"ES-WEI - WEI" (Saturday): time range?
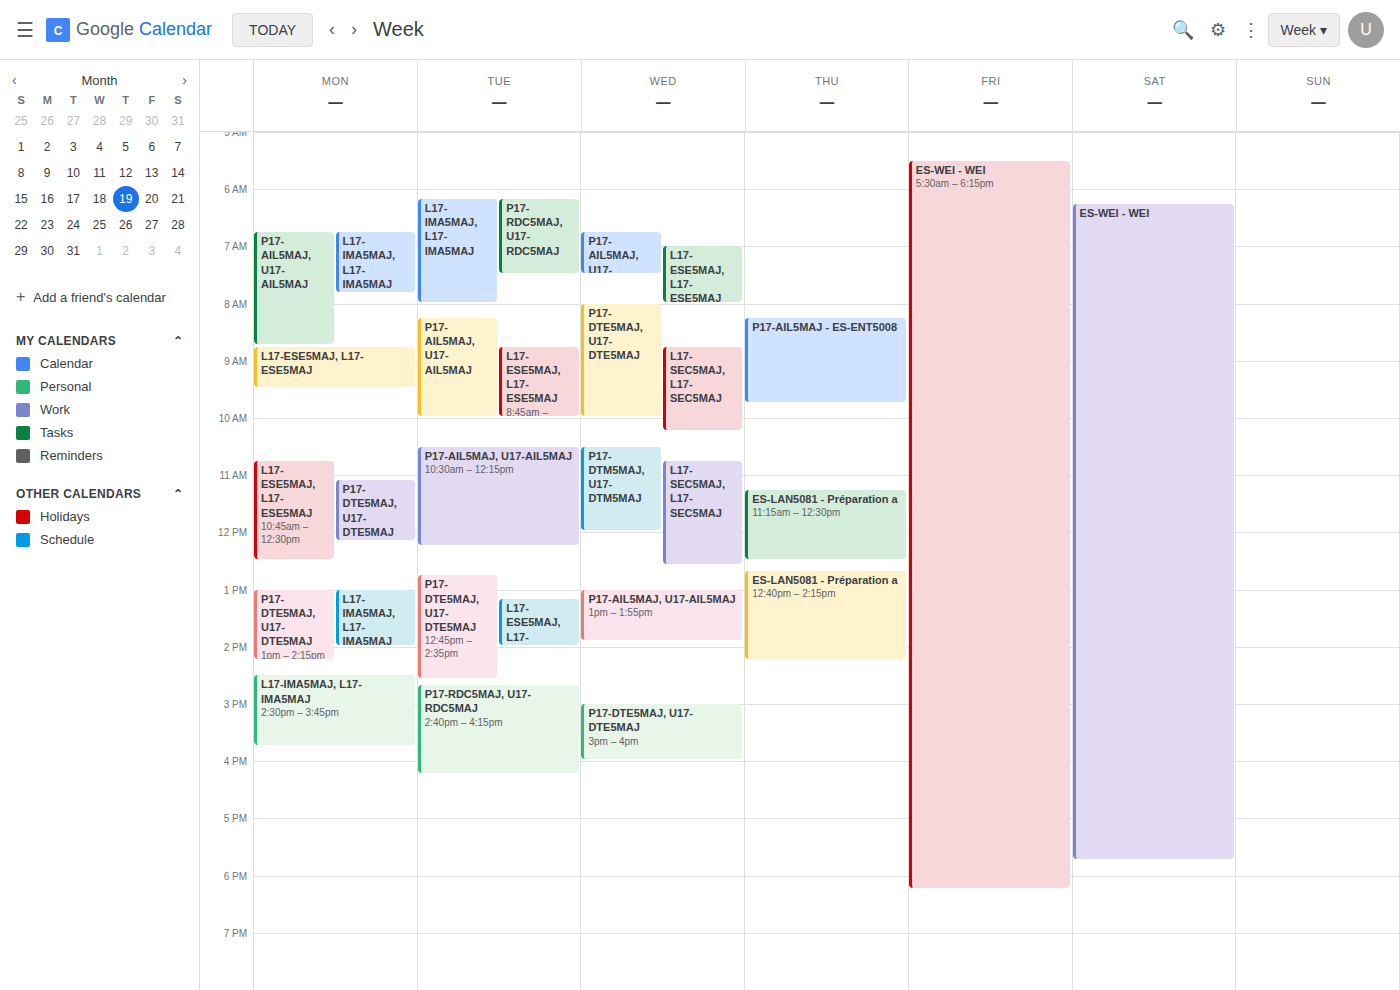
6:15 AM to 5:45 PM